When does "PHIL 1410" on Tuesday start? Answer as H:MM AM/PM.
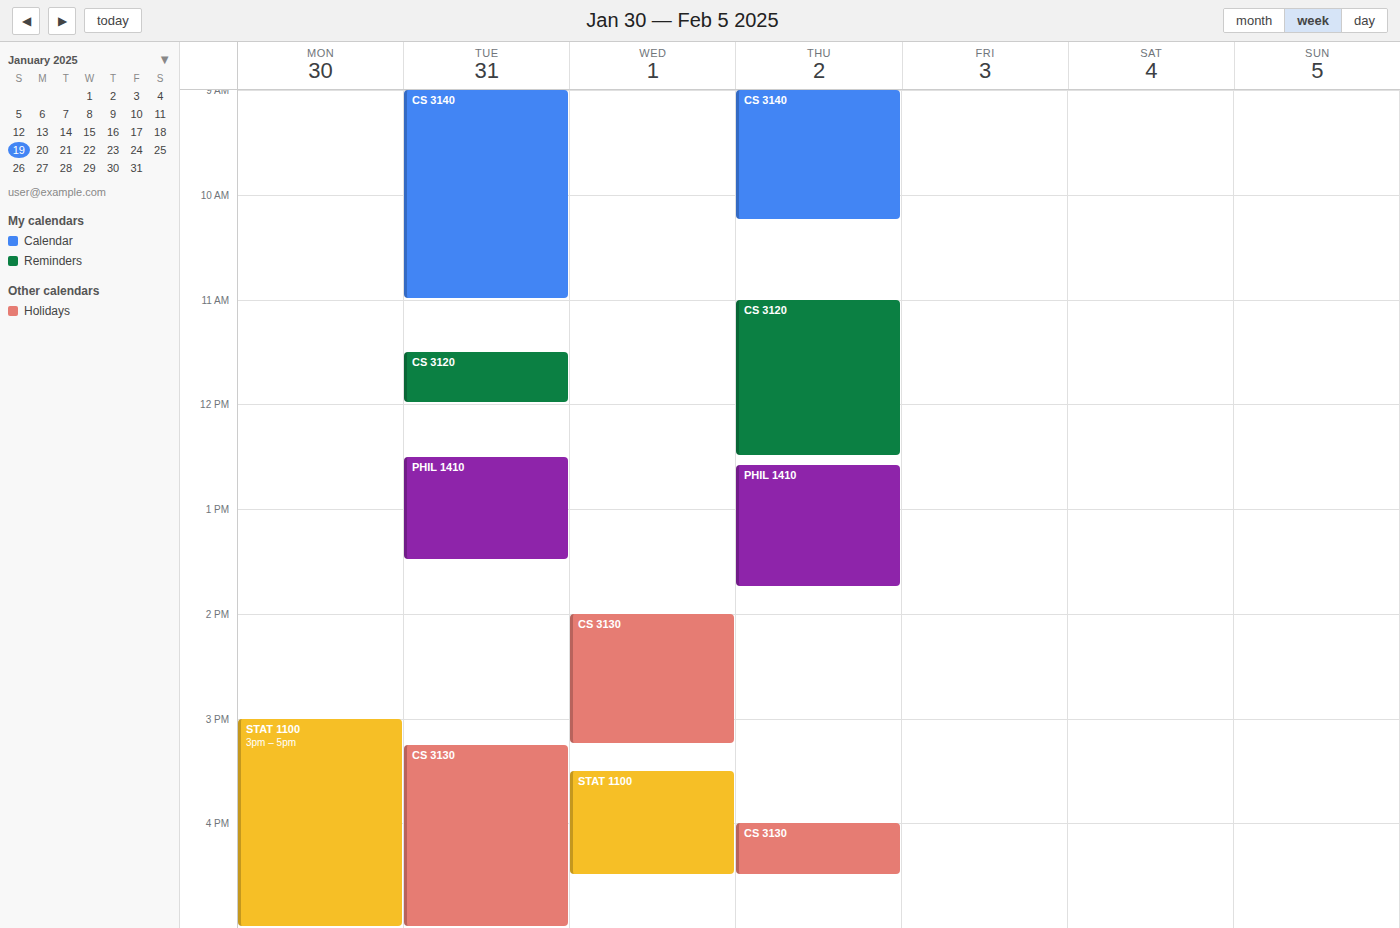
12:30 PM